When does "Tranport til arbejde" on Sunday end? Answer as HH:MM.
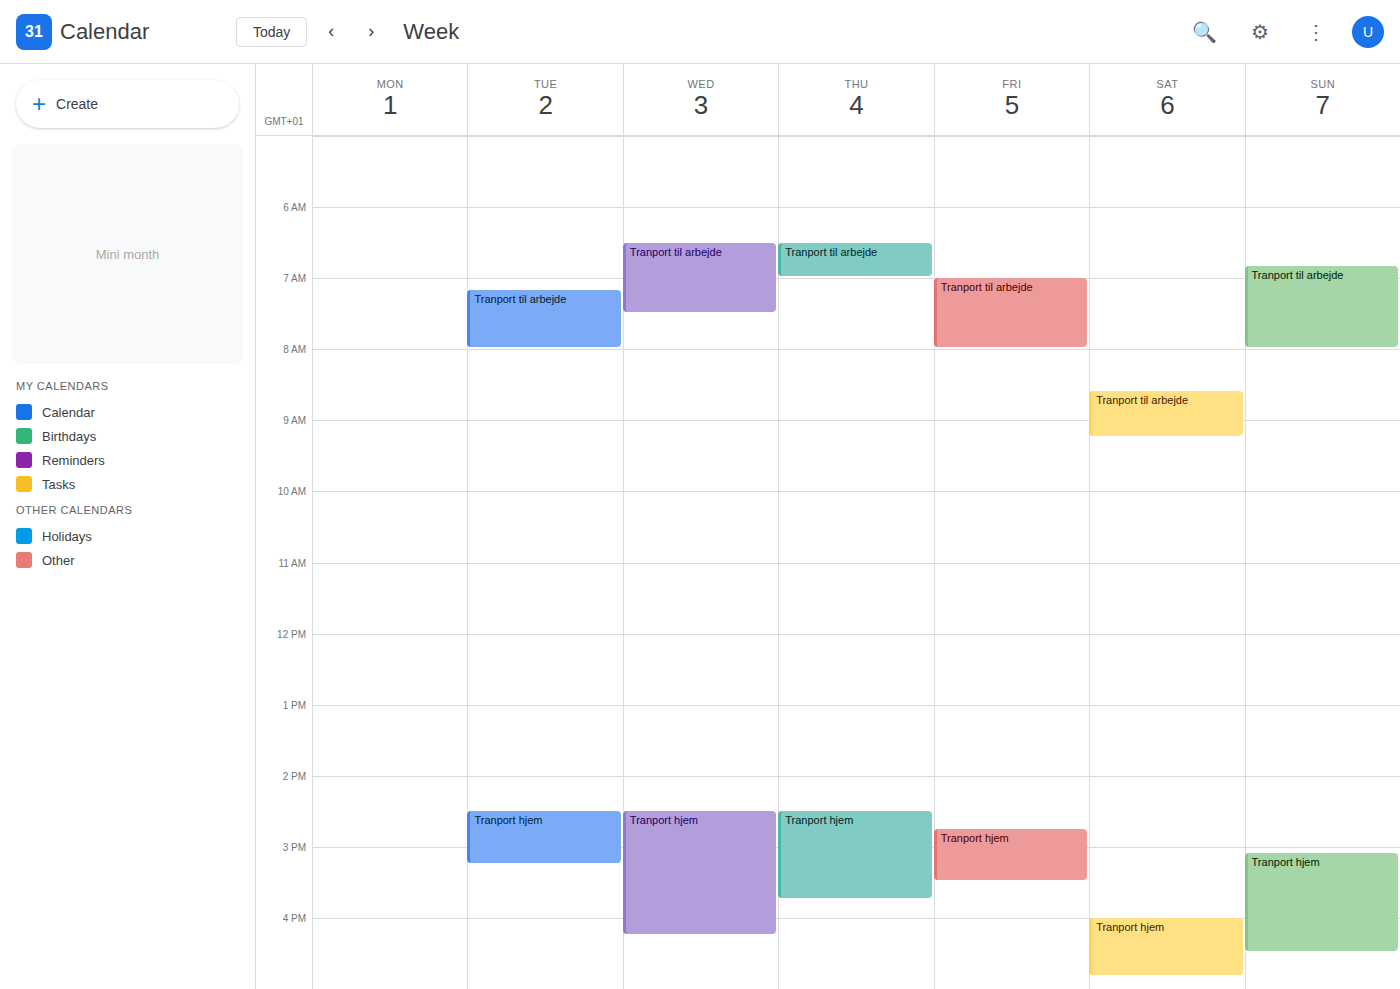
08:00